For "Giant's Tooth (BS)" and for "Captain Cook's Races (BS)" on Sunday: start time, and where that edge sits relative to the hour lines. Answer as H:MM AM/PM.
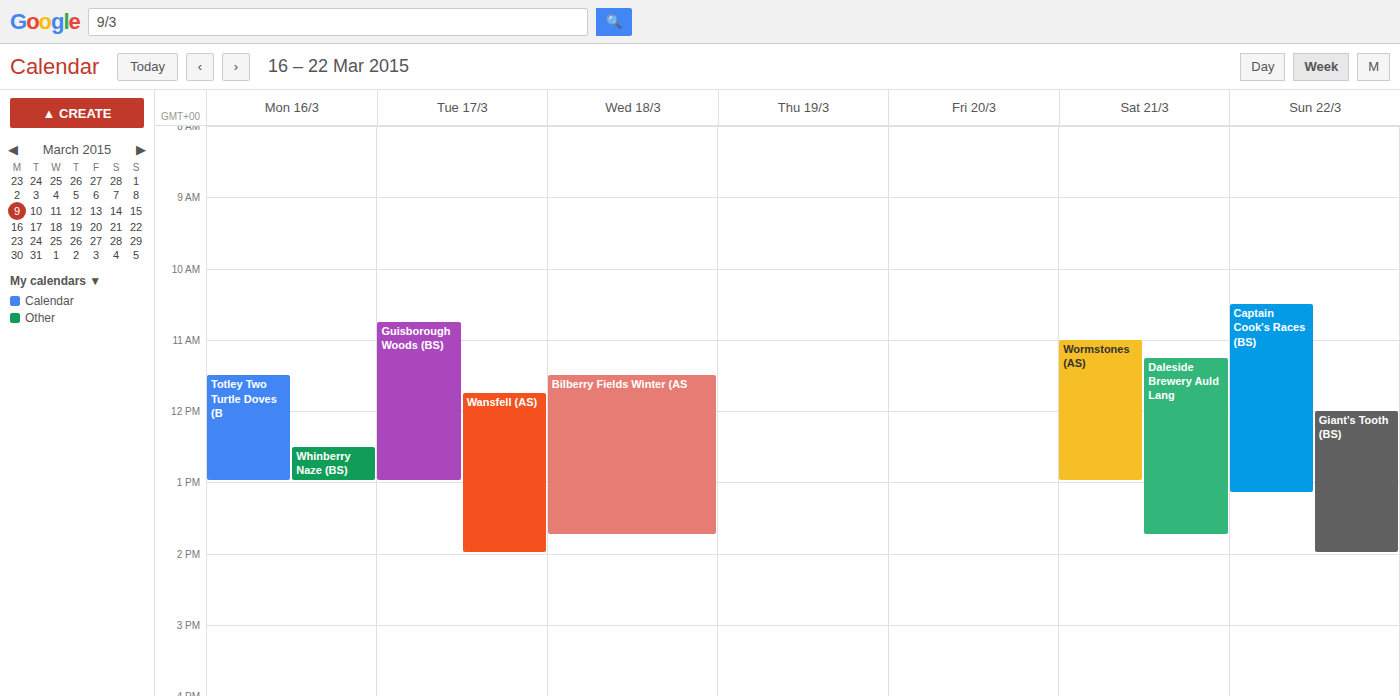
"Giant's Tooth (BS)": 12:00 PM, exactly on the 12 PM line. "Captain Cook's Races (BS)": 10:30 AM, halfway between the 10 AM and 11 AM lines.